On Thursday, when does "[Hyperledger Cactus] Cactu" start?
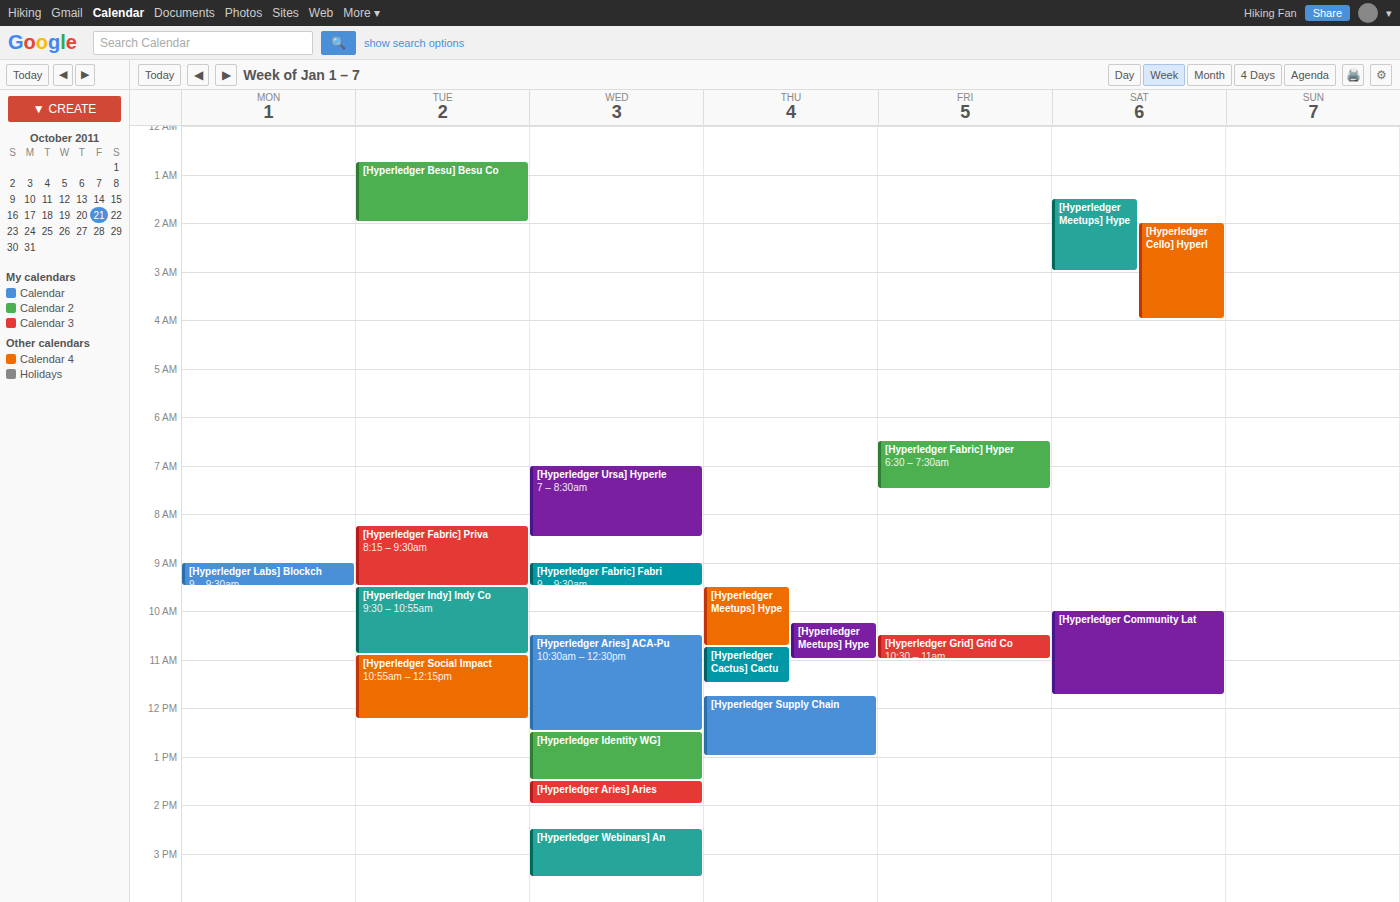
10:45 AM